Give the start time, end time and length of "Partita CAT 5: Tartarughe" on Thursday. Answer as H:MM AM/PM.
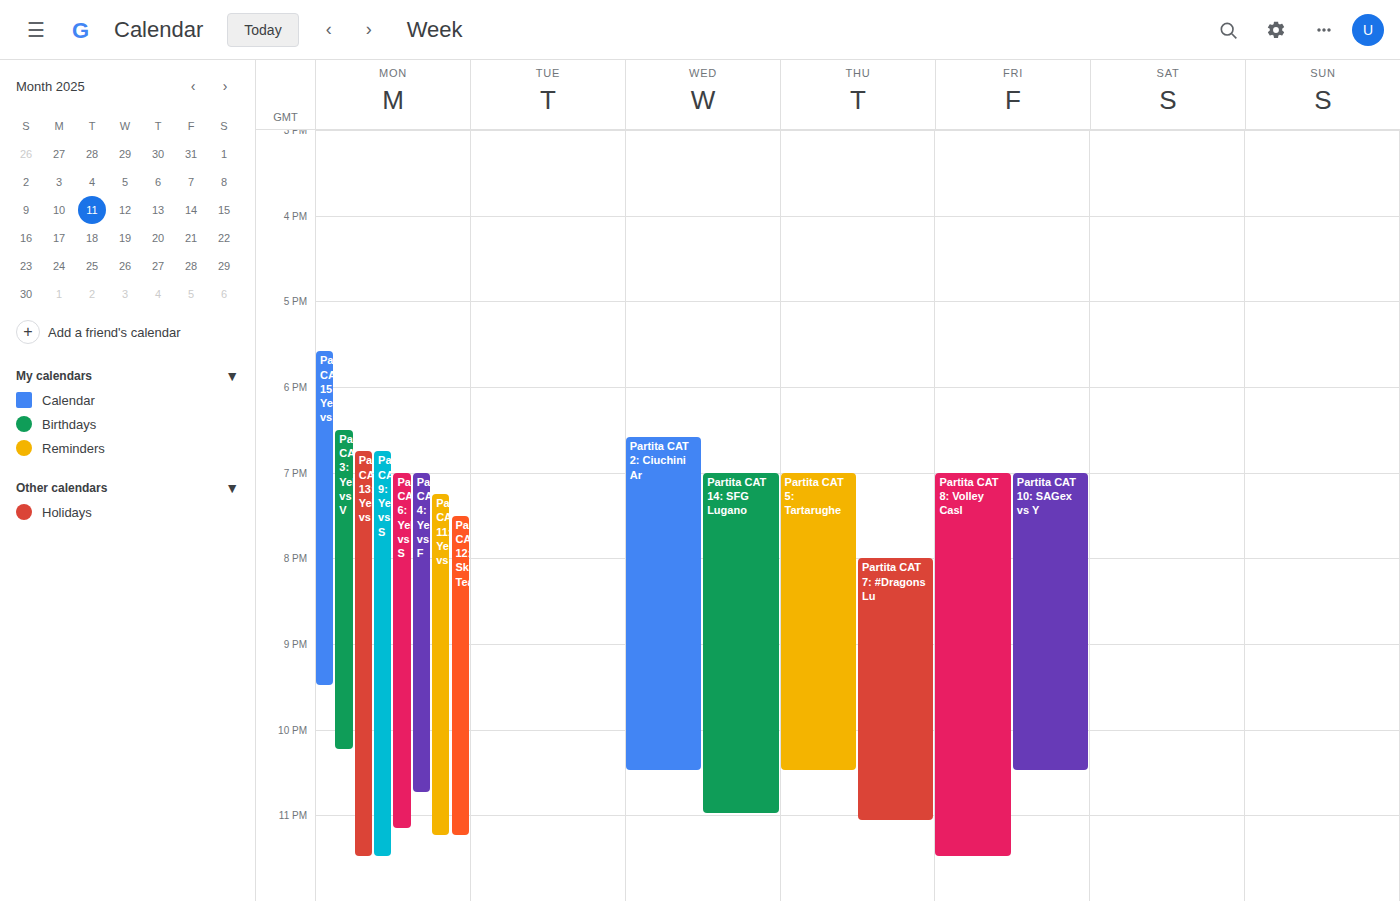
7:00 PM to 10:30 PM, 3 hours 30 minutes